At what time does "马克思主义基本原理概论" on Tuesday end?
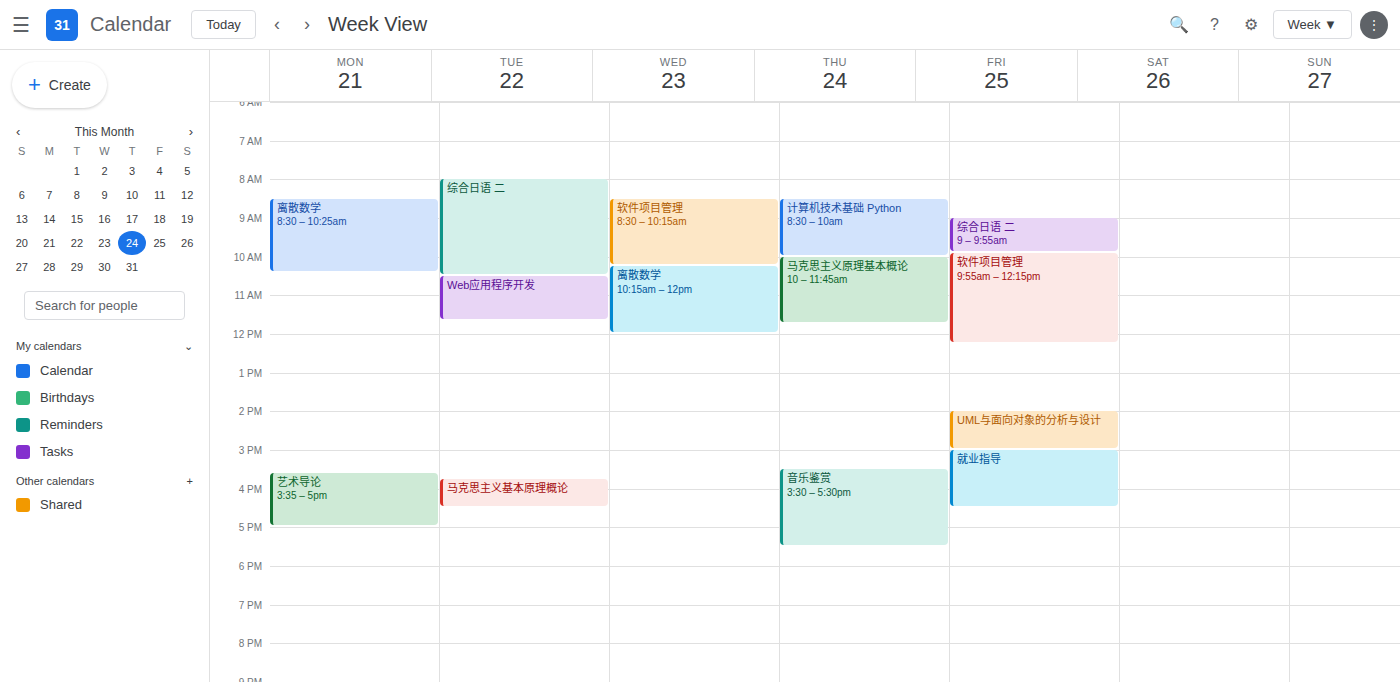
16:30